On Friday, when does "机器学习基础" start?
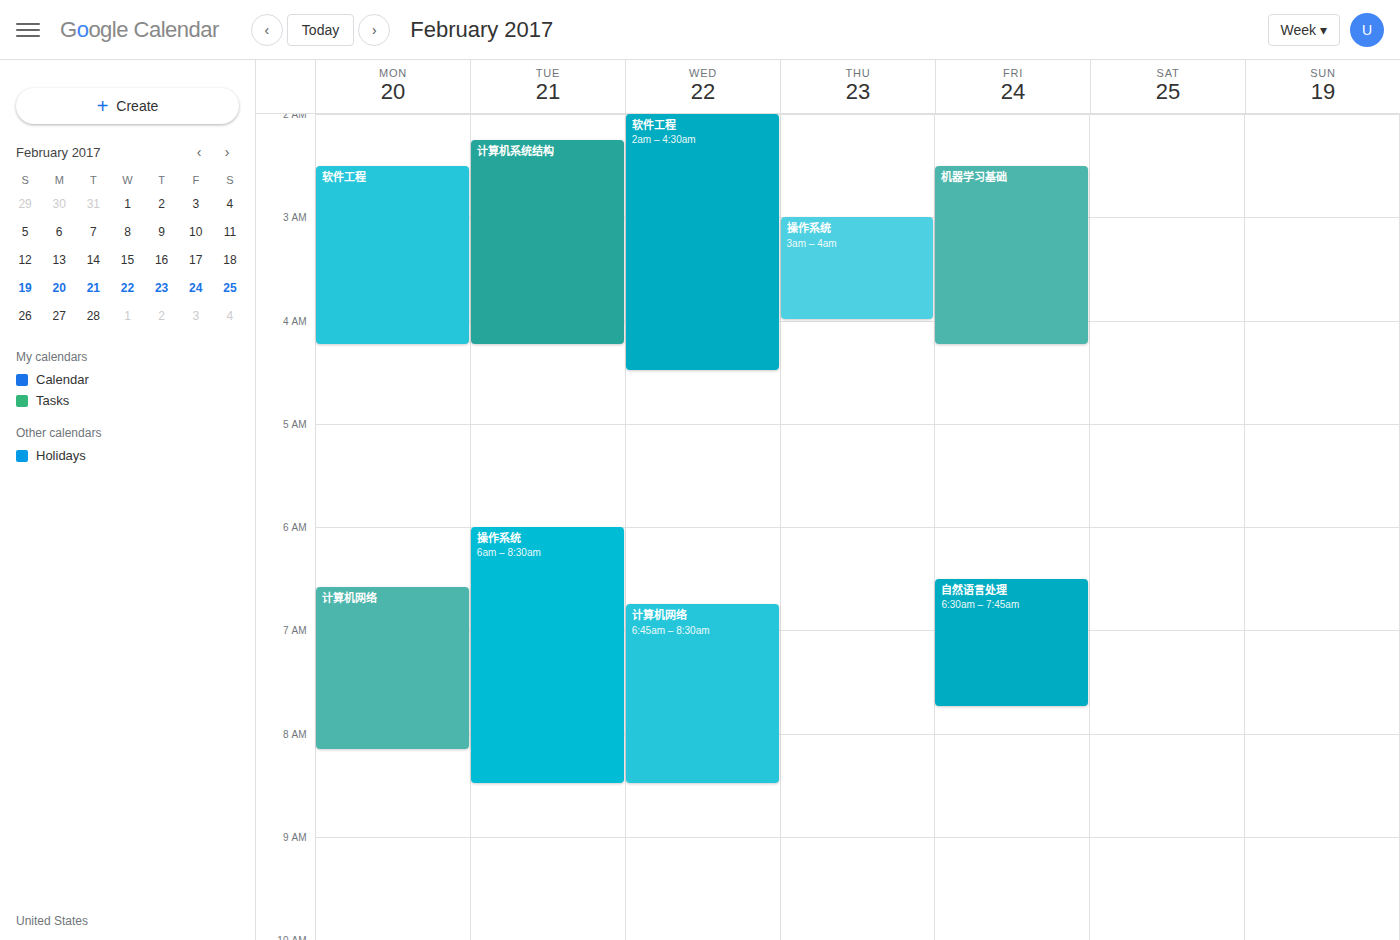
02:30